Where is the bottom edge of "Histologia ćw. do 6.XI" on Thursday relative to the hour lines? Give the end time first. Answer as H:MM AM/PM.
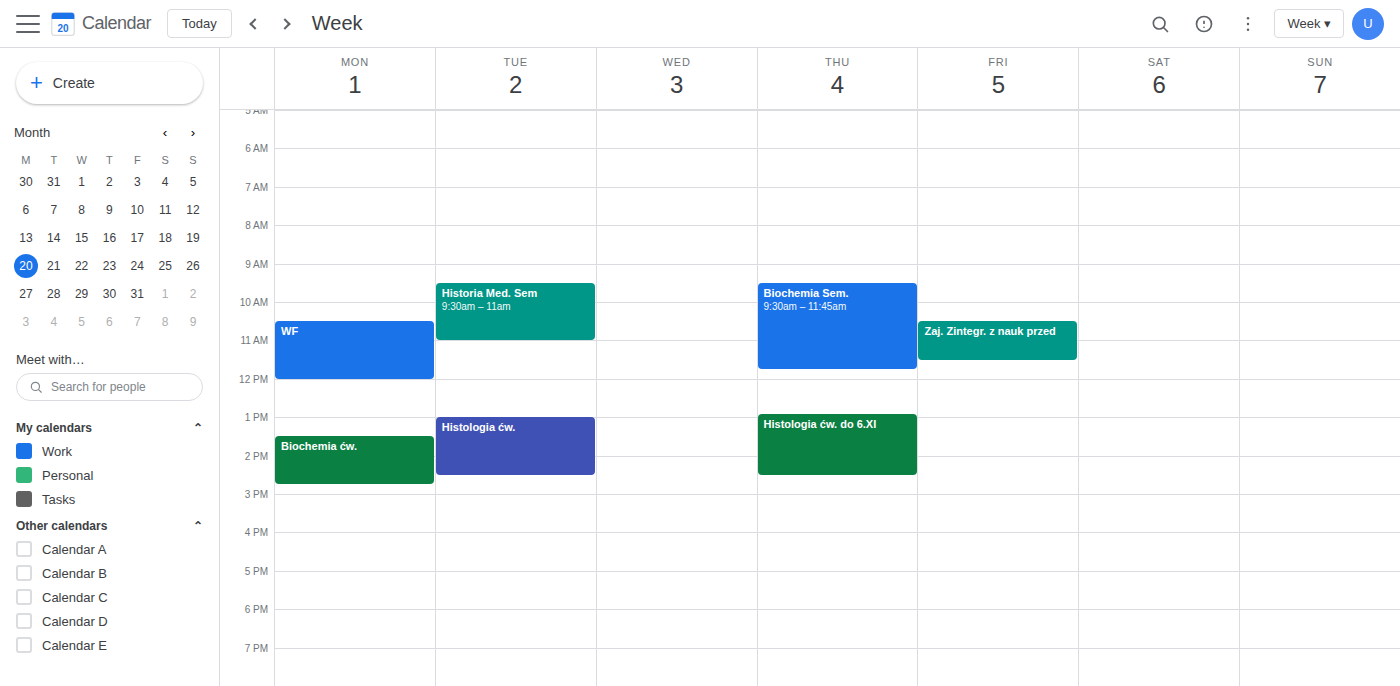
2:30 PM -- halfway between the 2 PM and 3 PM lines.